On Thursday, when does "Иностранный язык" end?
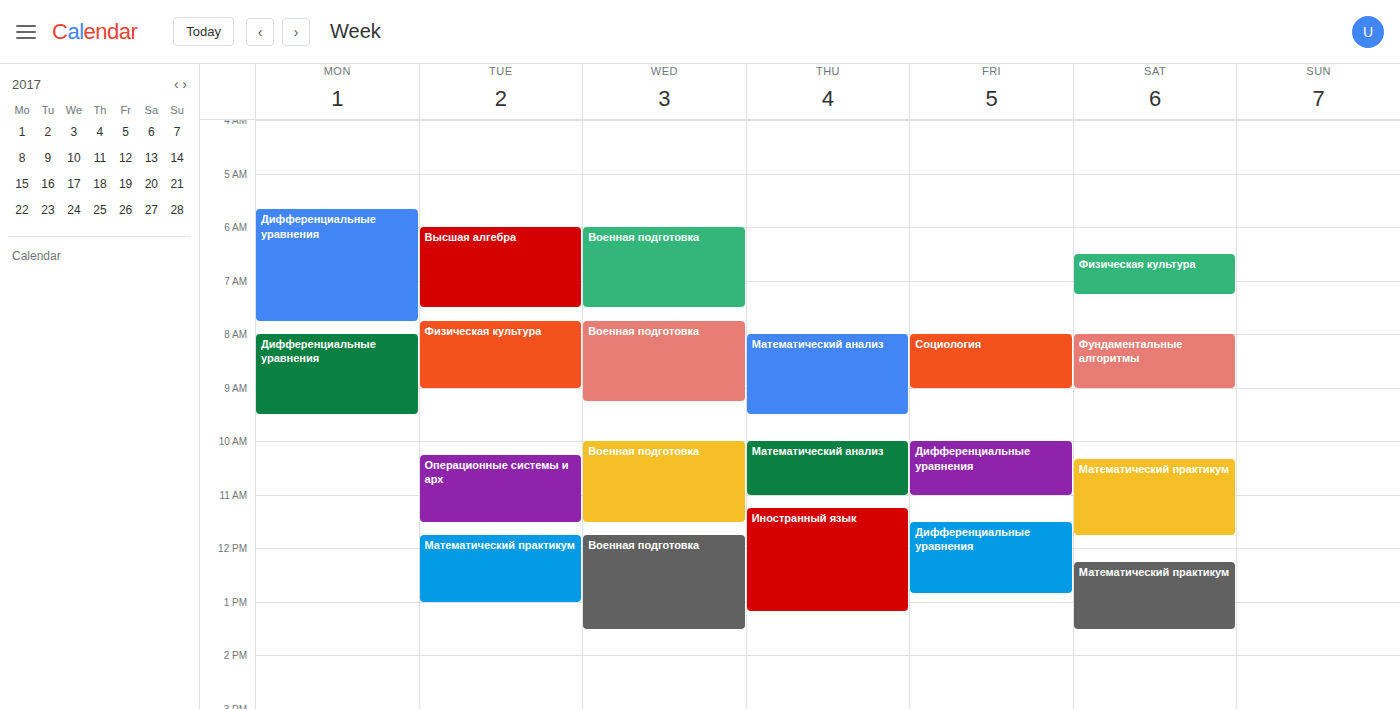
1:10 PM